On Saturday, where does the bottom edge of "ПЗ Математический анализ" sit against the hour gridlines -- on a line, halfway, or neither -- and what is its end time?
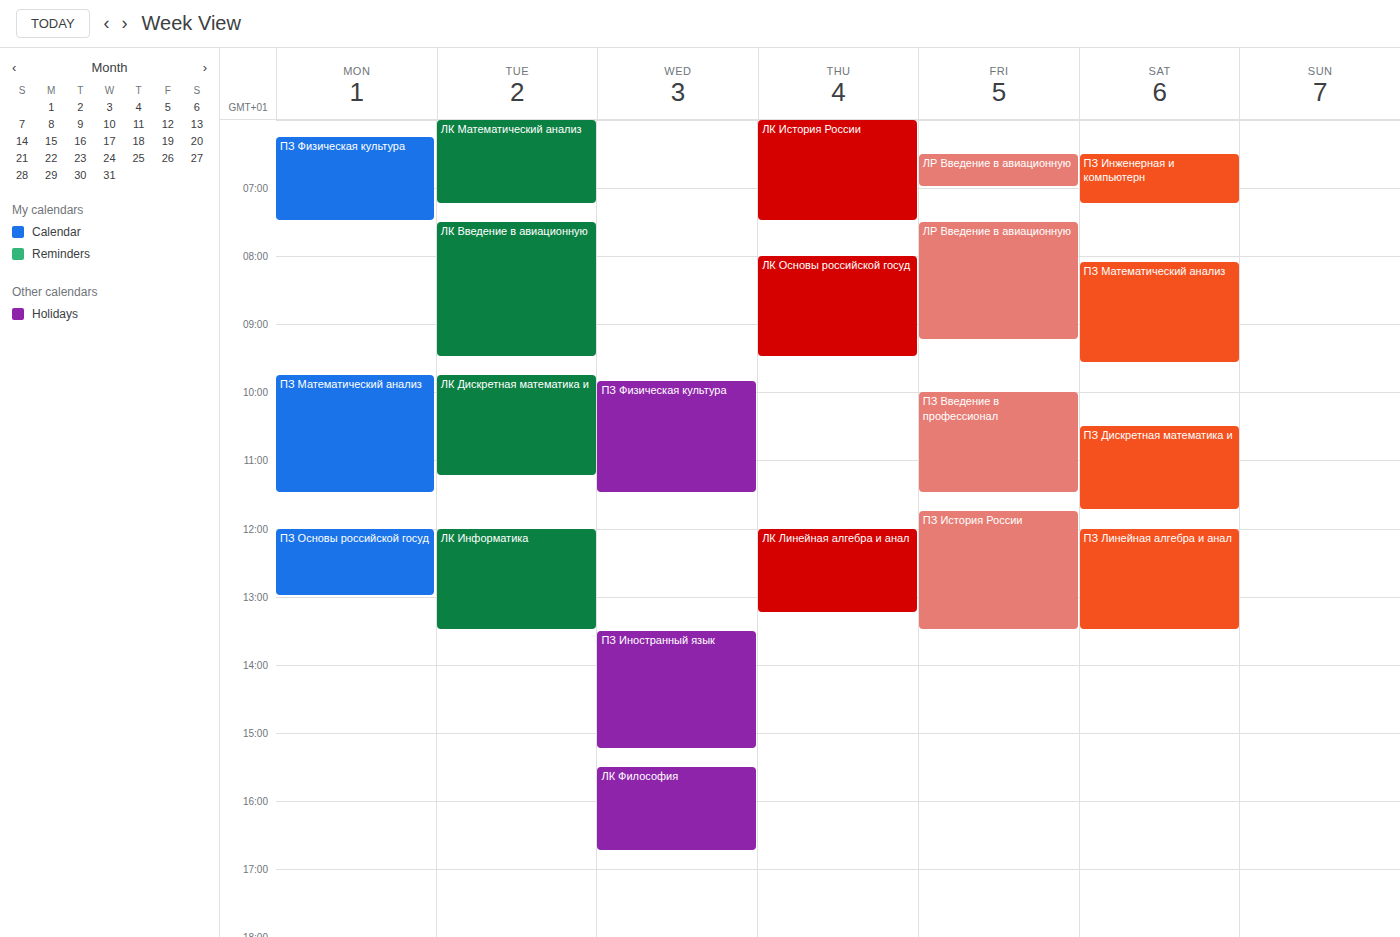
9:35 AM -- neither: 35 minutes below the 9 AM line and 25 minutes above the 10 AM line.